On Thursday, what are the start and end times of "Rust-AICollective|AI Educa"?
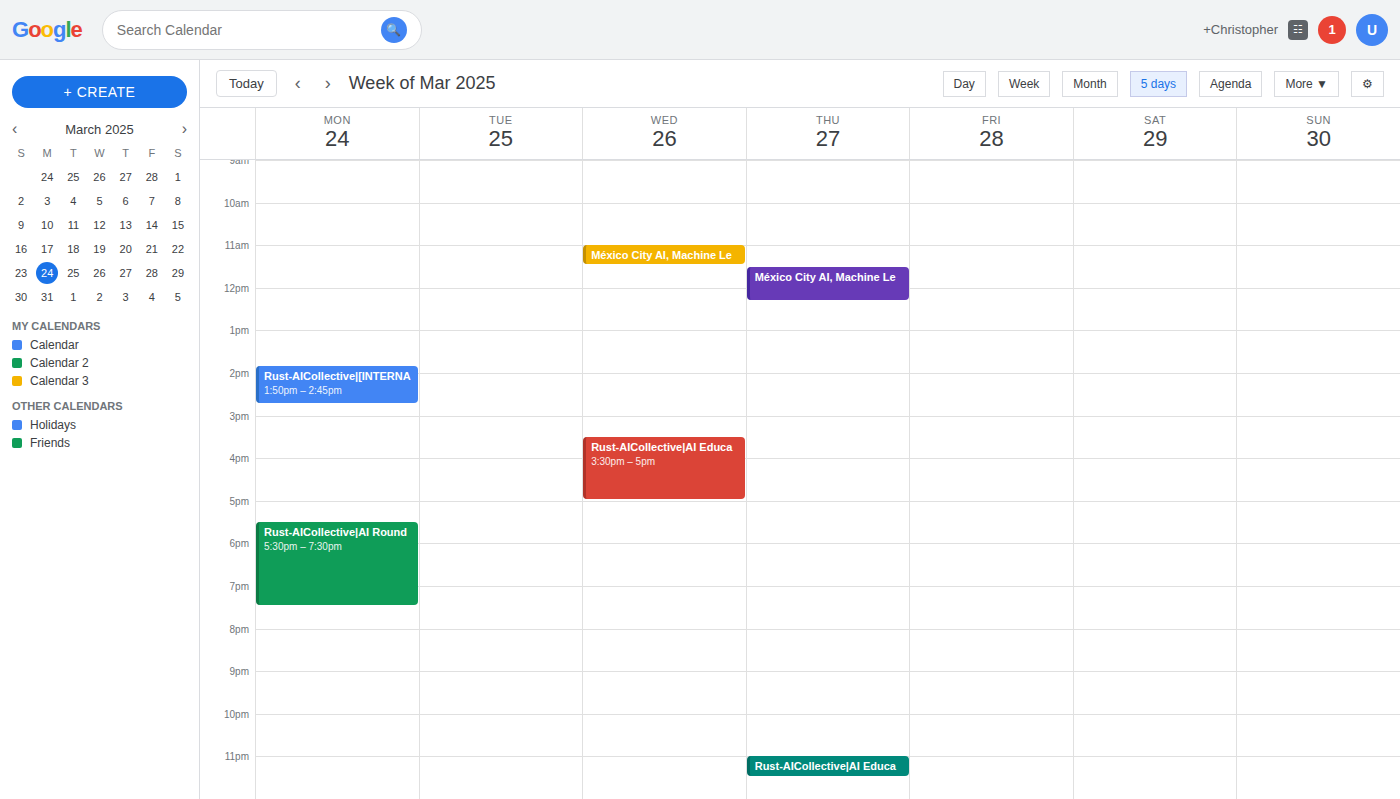
23:00 to 23:30